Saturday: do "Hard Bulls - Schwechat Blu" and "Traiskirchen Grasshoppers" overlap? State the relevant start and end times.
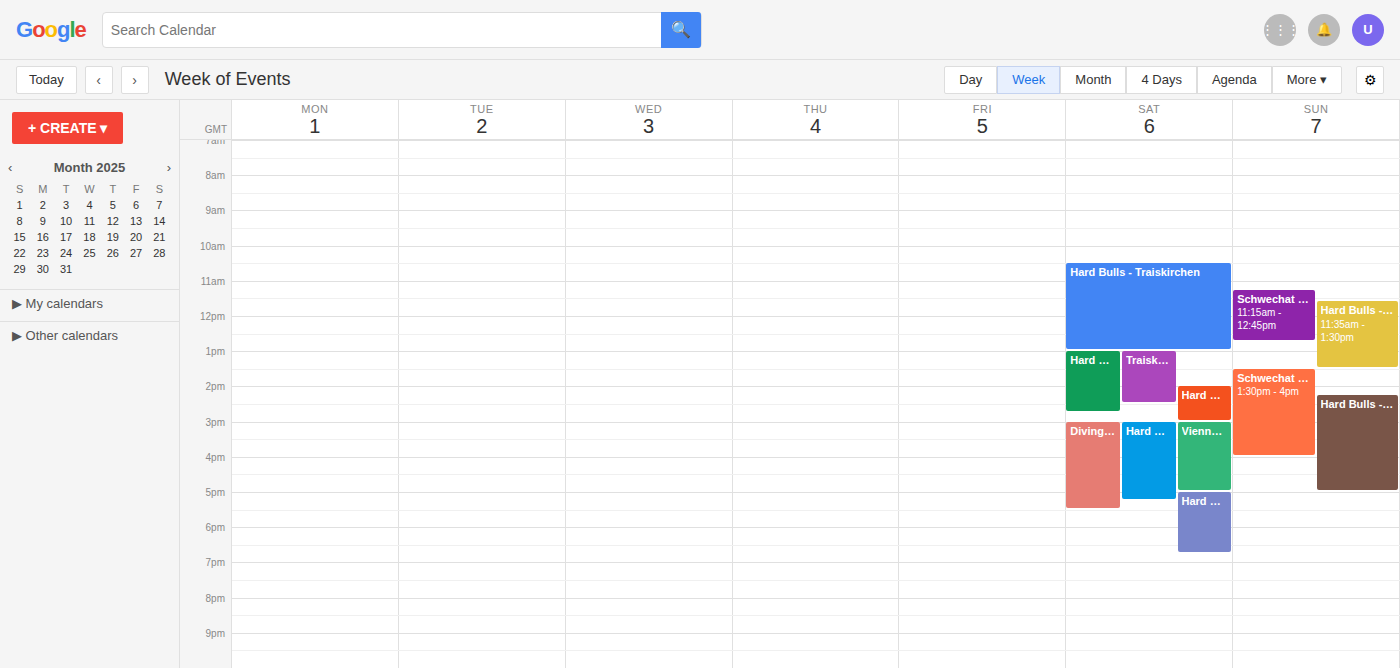
"Hard Bulls - Schwechat Blu" starts at 13:00, before "Traiskirchen Grasshoppers" ends at 14:30 -- they overlap.